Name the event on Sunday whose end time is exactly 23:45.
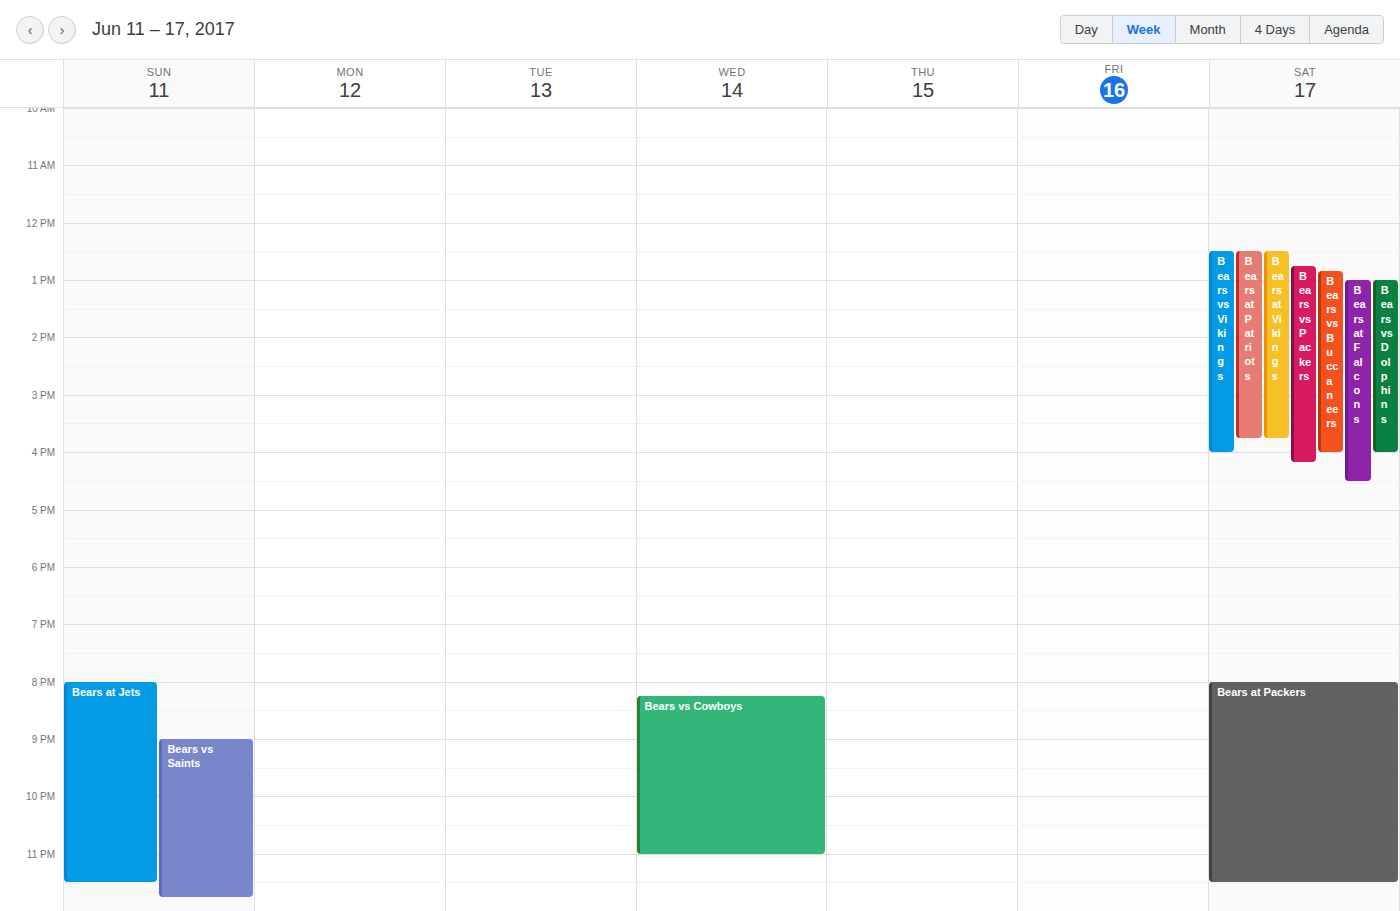
"Bears vs Saints"